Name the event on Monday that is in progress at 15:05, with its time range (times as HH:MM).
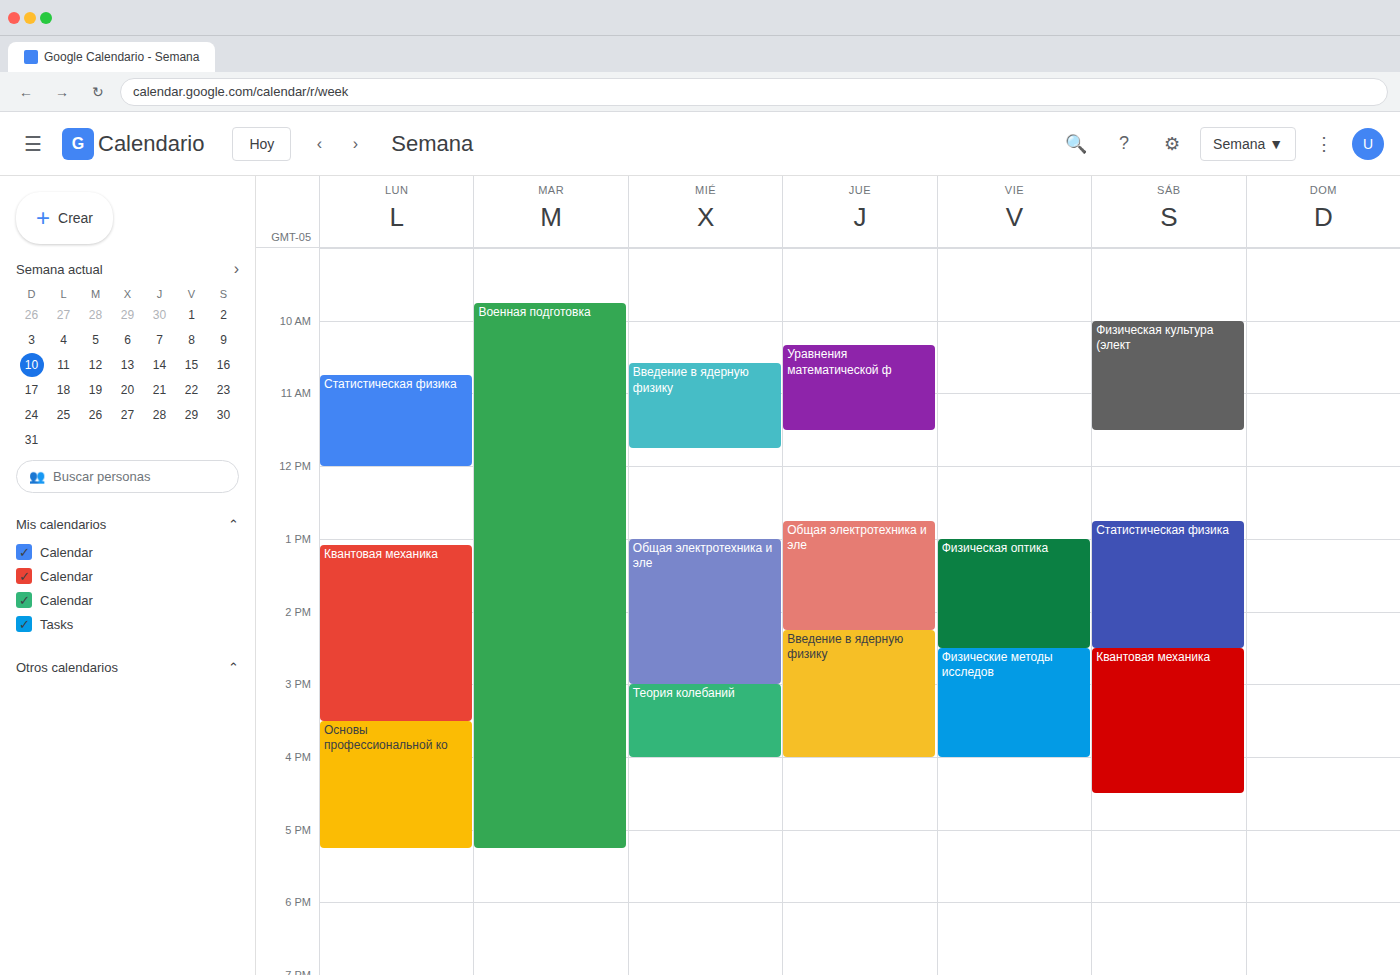
"Квантовая механика", 13:05 to 15:30